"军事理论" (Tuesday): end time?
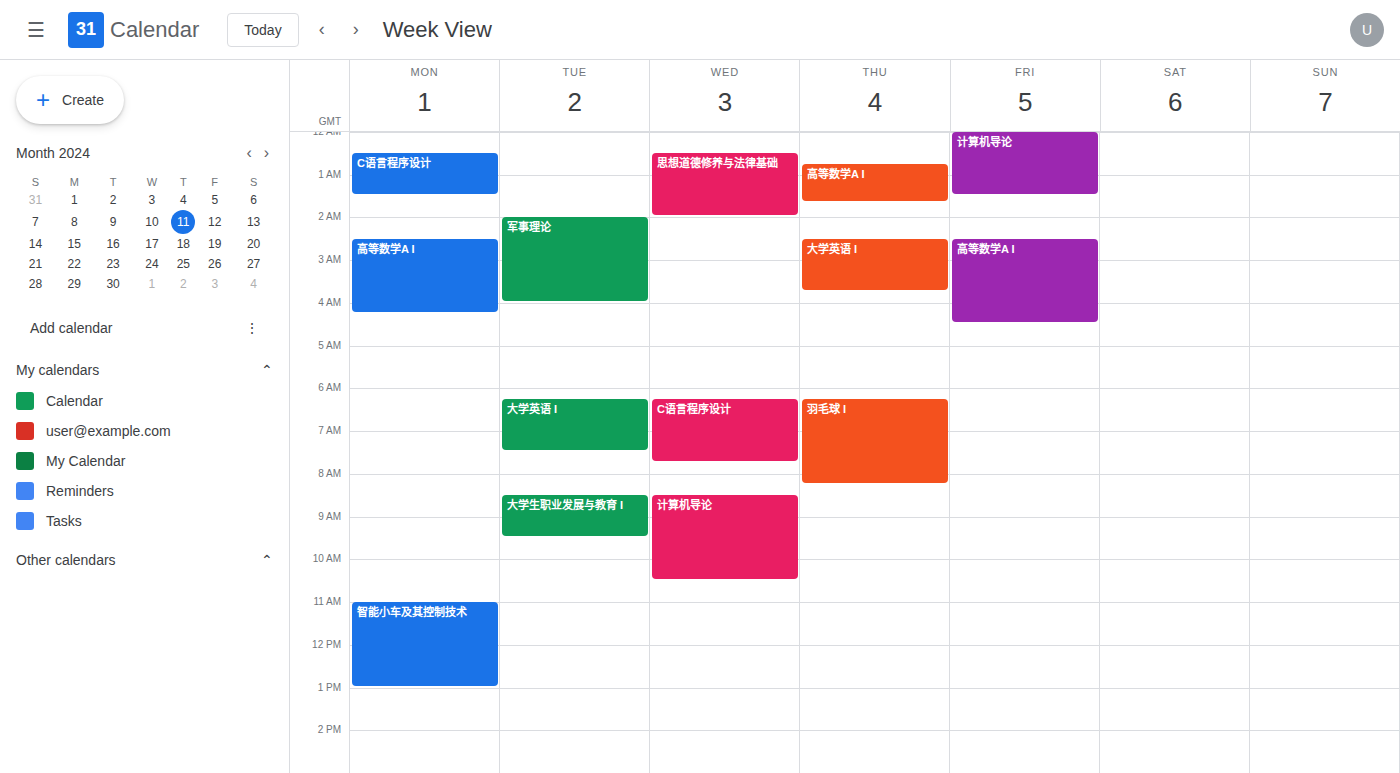
4:00 AM